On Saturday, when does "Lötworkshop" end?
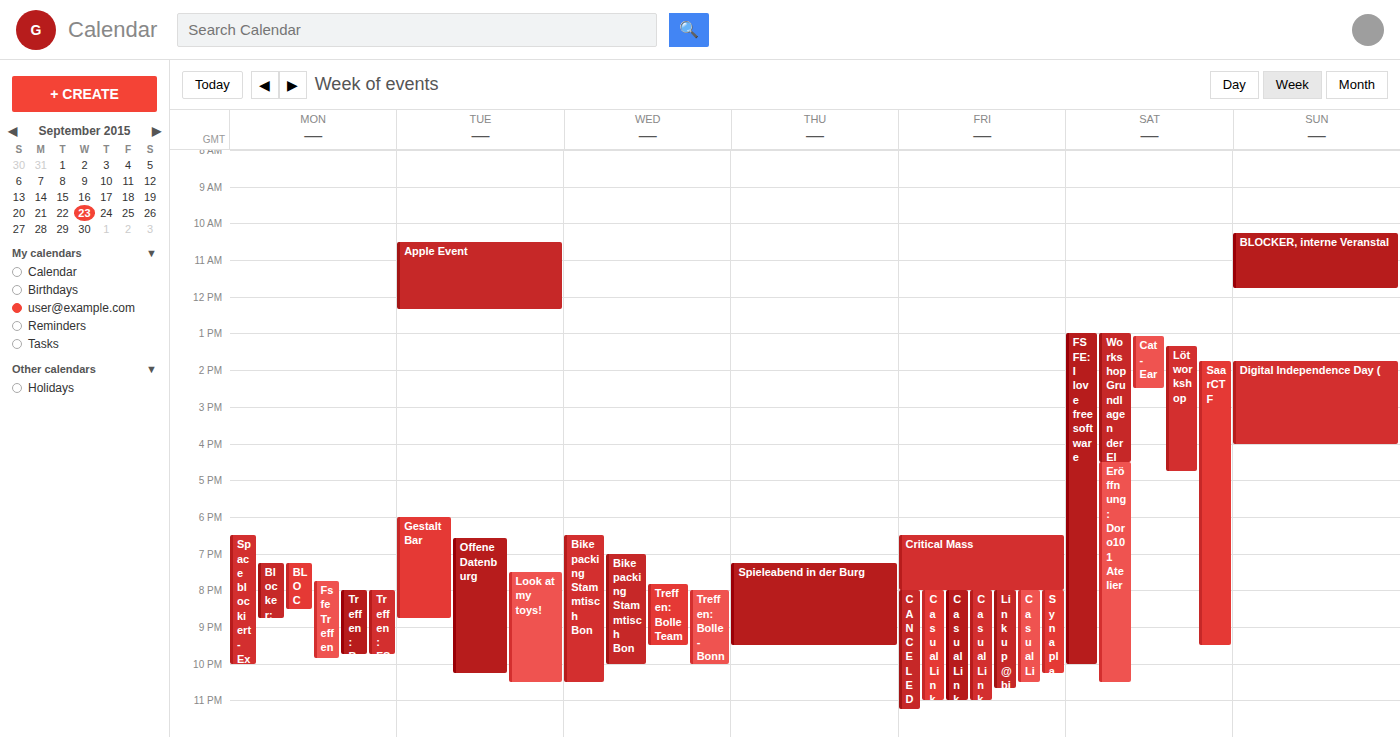
4:45 PM